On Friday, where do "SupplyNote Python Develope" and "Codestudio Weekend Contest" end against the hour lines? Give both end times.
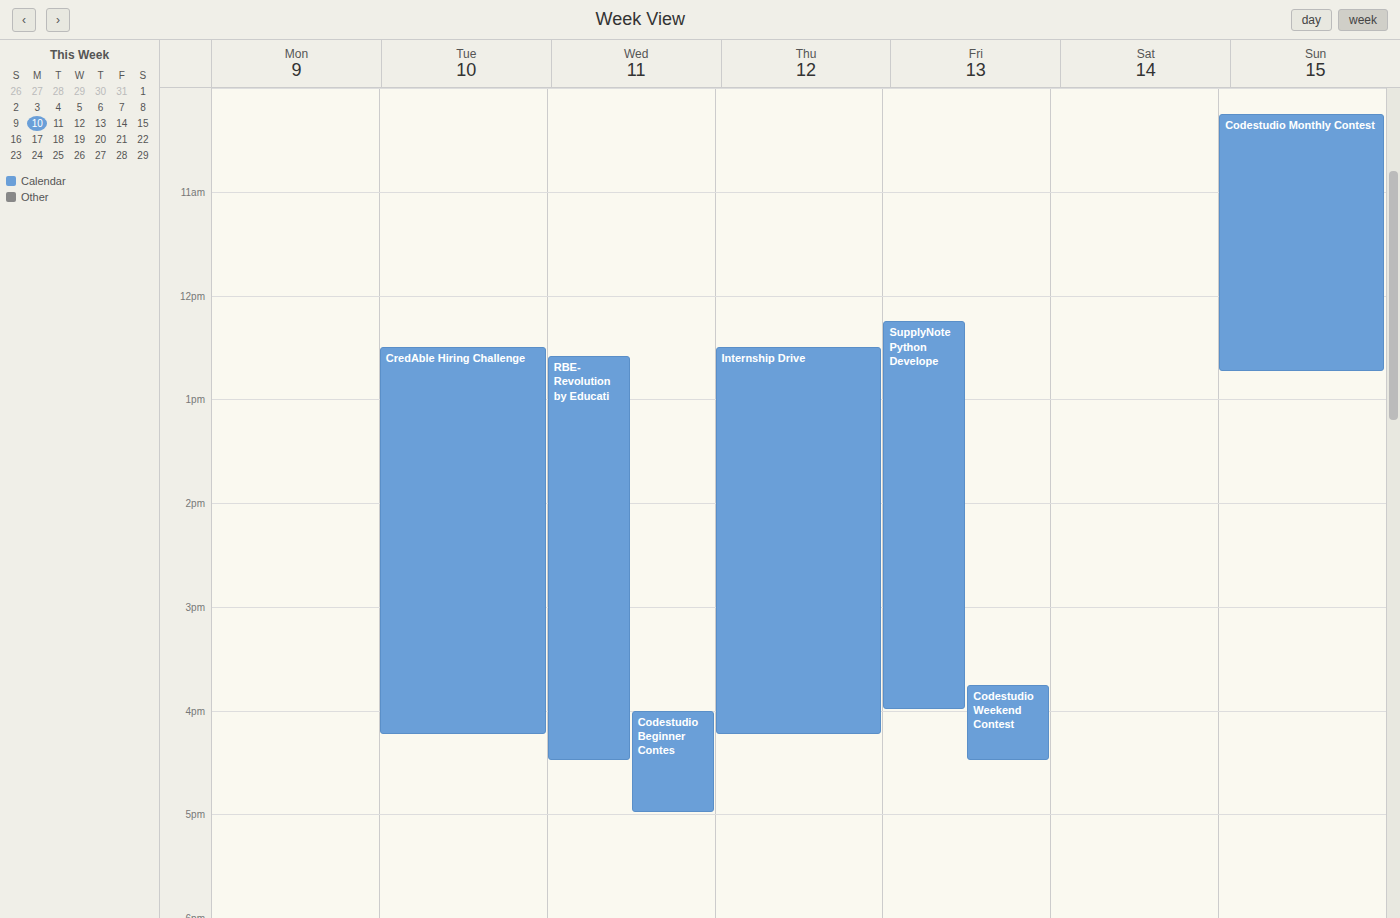
"SupplyNote Python Develope": 4:00 PM, exactly on the 4 PM line. "Codestudio Weekend Contest": 4:30 PM, halfway between the 4 PM and 5 PM lines.